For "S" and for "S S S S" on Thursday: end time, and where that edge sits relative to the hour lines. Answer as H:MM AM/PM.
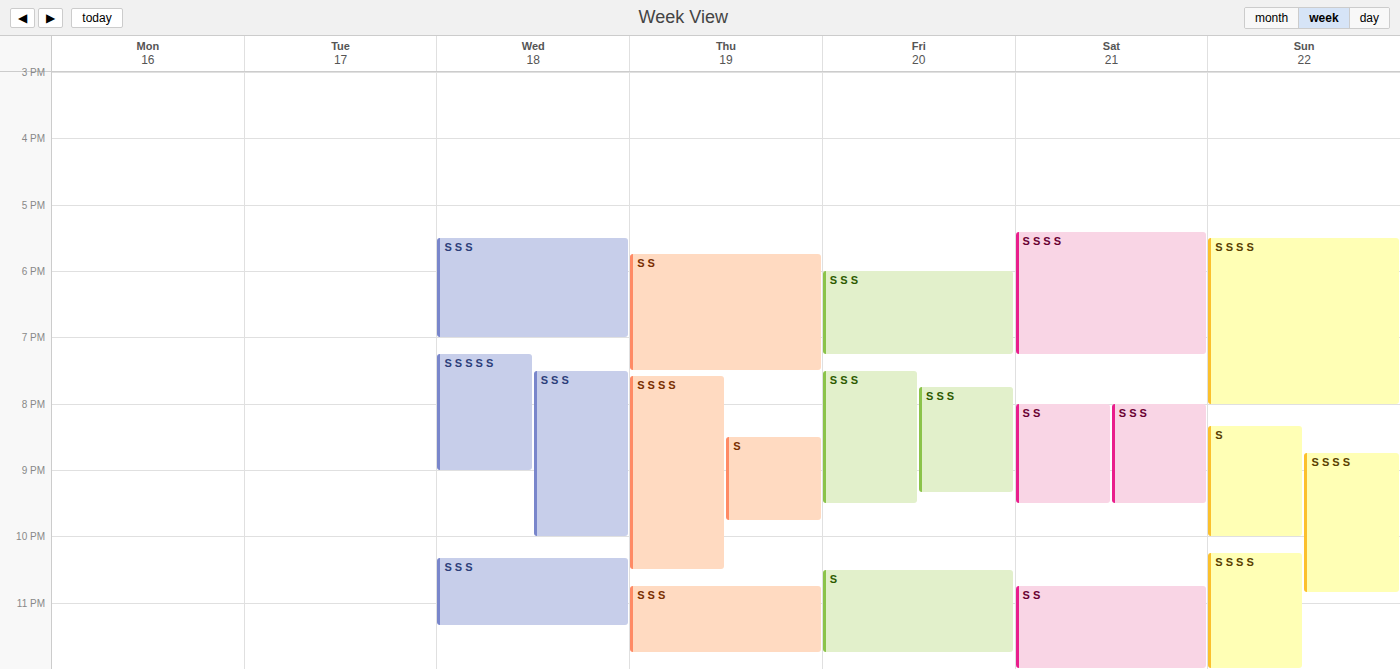
"S": 9:45 PM, neither: three quarters of the way from the 9 PM line to the 10 PM line. "S S S S": 10:30 PM, halfway between the 10 PM and 11 PM lines.